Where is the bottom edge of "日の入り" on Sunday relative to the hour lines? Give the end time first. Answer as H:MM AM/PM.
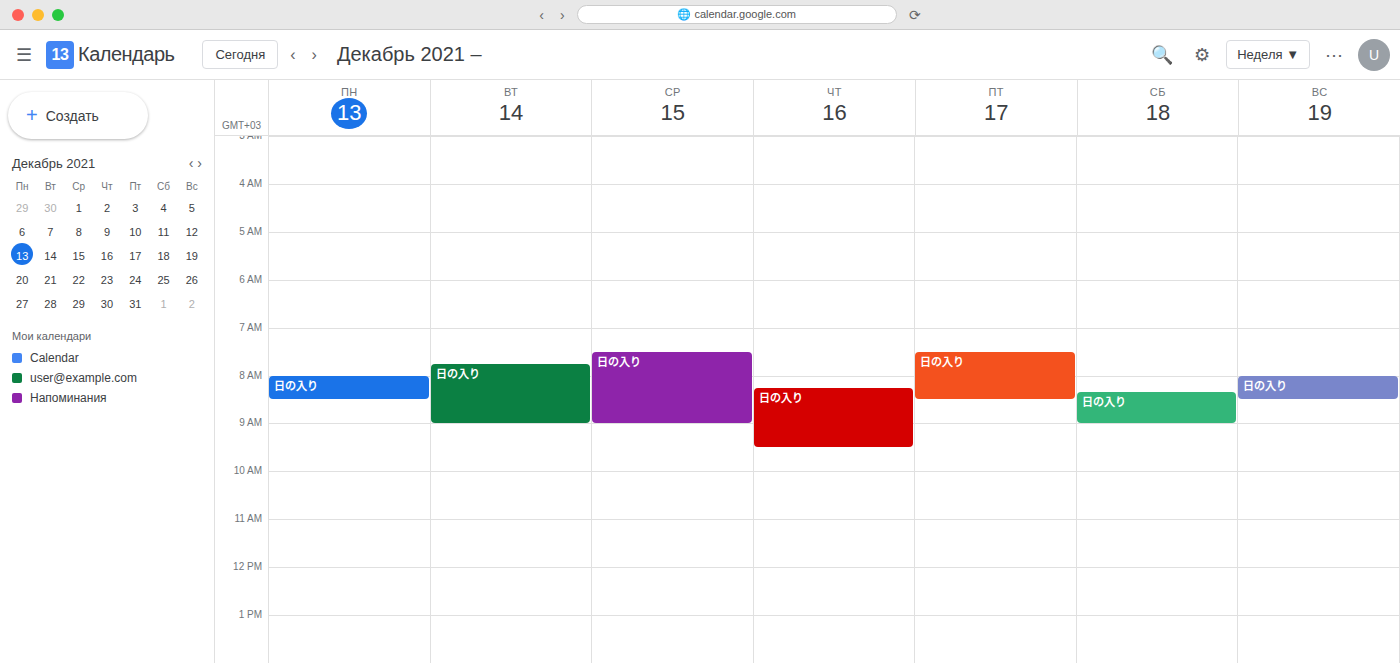
8:30 AM -- halfway between the 8 AM and 9 AM lines.